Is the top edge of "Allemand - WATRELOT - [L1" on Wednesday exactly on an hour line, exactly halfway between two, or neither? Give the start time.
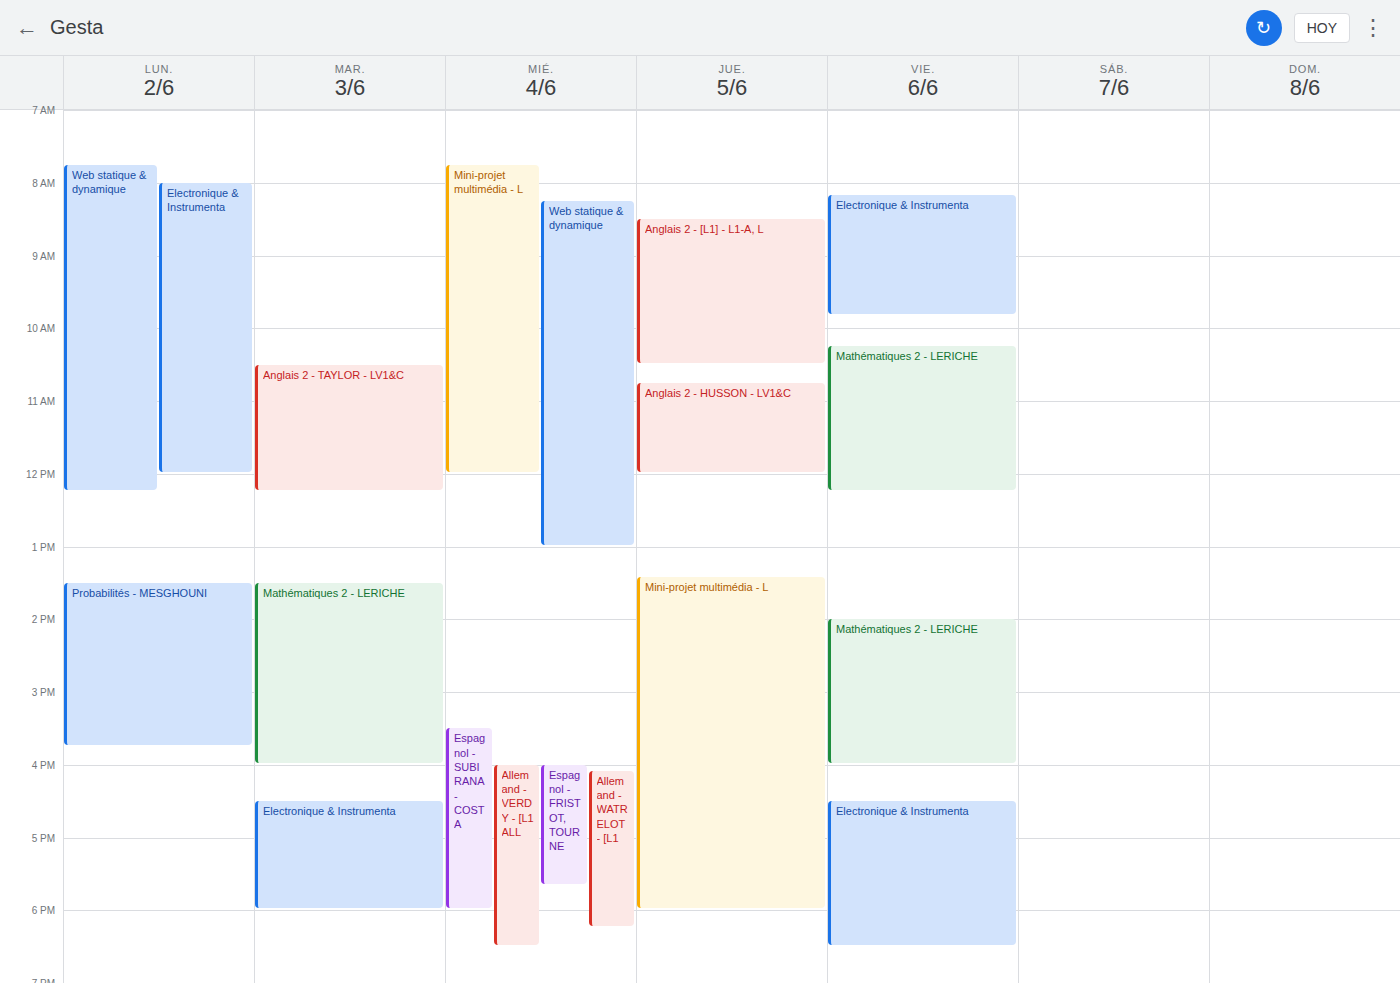
4:05 PM -- neither: 5 minutes below the 4 PM line and 55 minutes above the 5 PM line.